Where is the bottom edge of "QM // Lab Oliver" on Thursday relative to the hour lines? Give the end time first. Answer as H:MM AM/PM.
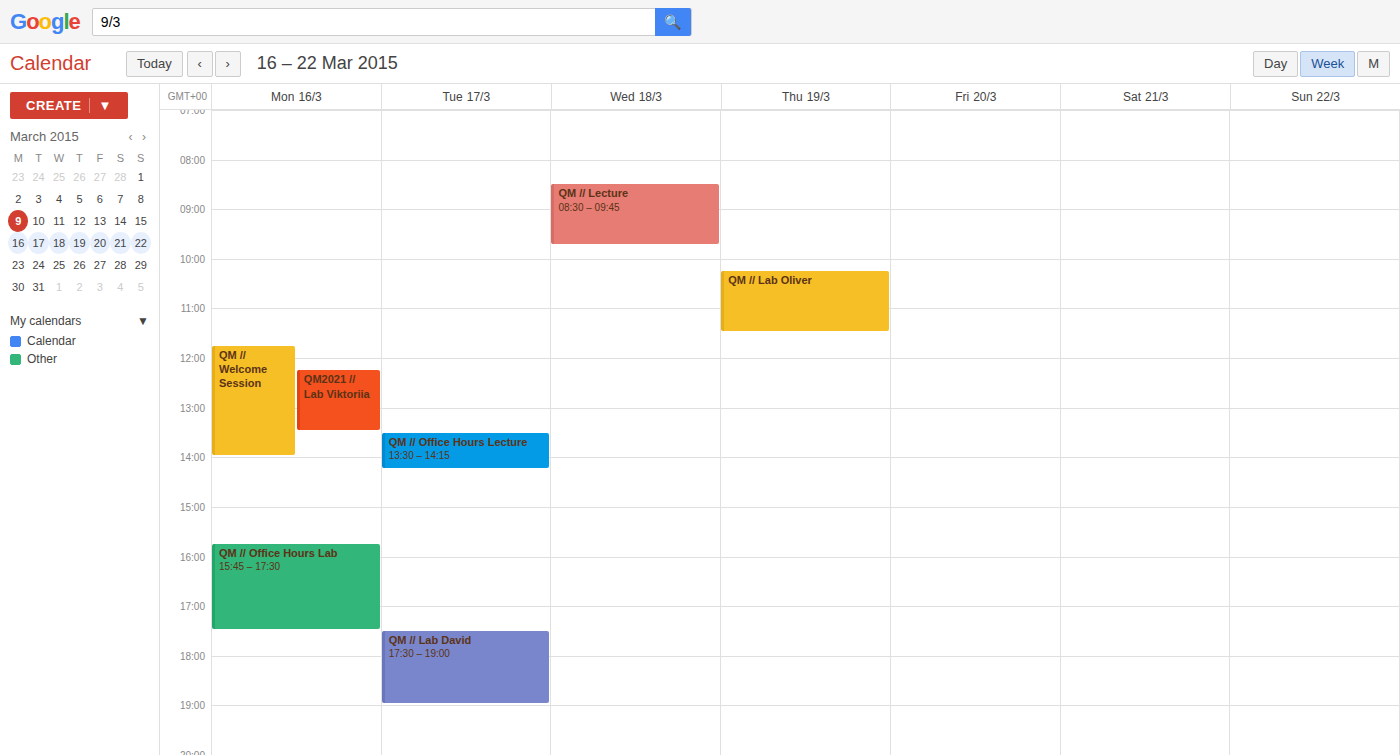
11:30 AM -- halfway between the 11 AM and 12 PM lines.